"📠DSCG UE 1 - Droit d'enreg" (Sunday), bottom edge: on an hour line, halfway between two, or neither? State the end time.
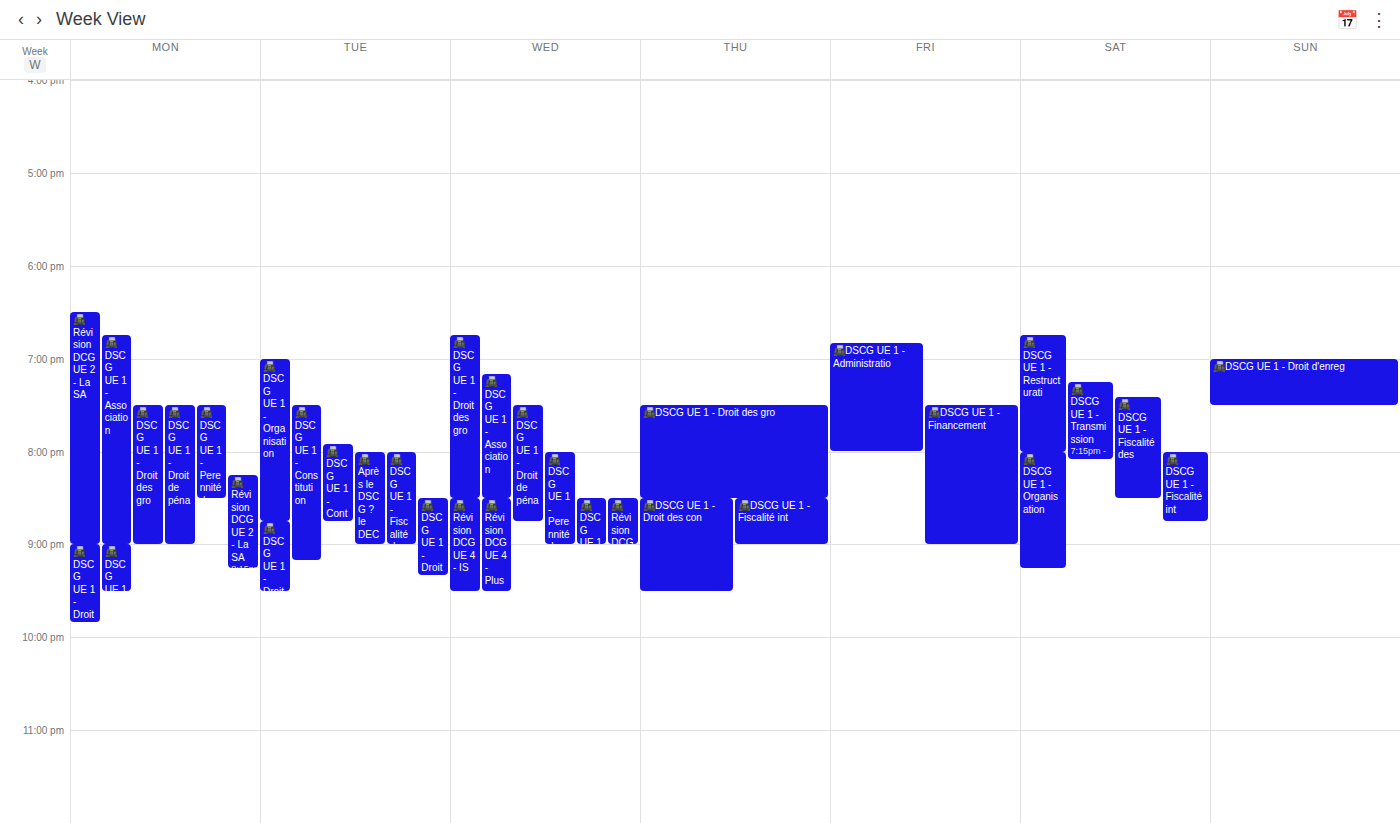
19:30 -- halfway between the 19:00 and 20:00 lines.